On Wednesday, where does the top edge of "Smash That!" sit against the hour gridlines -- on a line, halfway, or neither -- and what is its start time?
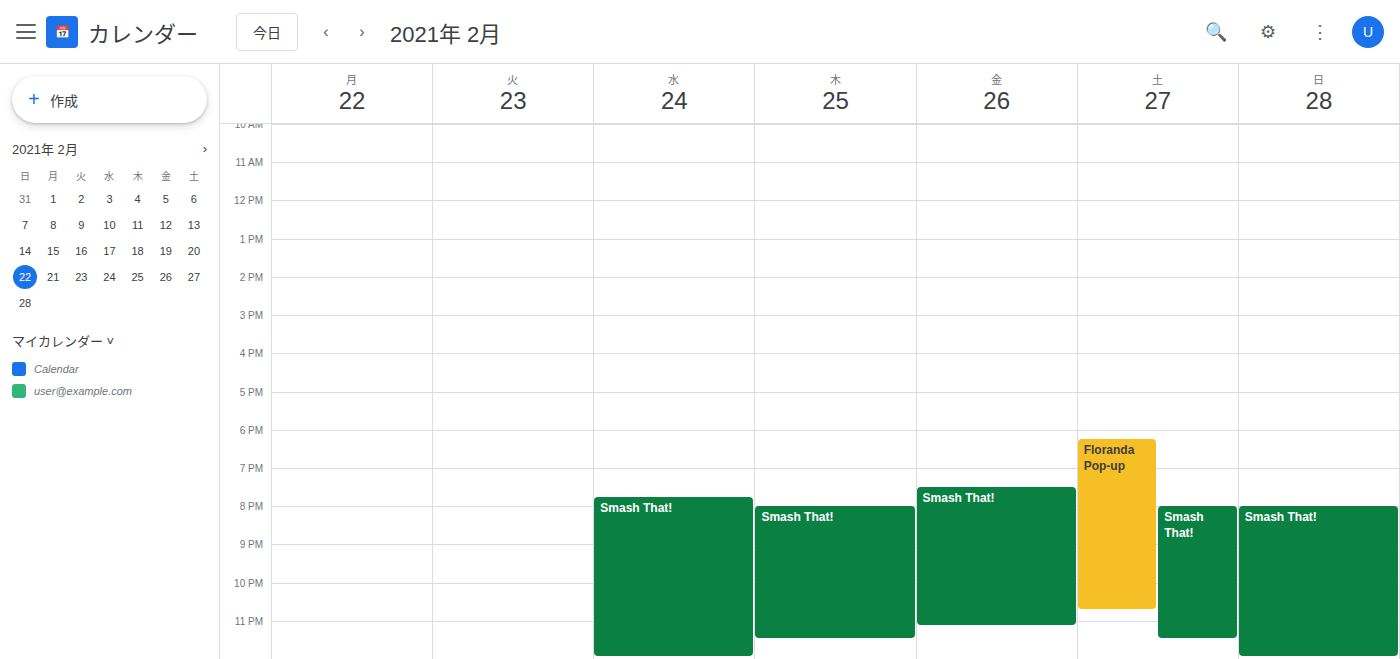
7:45 PM -- neither: three quarters of the way from the 7 PM line to the 8 PM line.